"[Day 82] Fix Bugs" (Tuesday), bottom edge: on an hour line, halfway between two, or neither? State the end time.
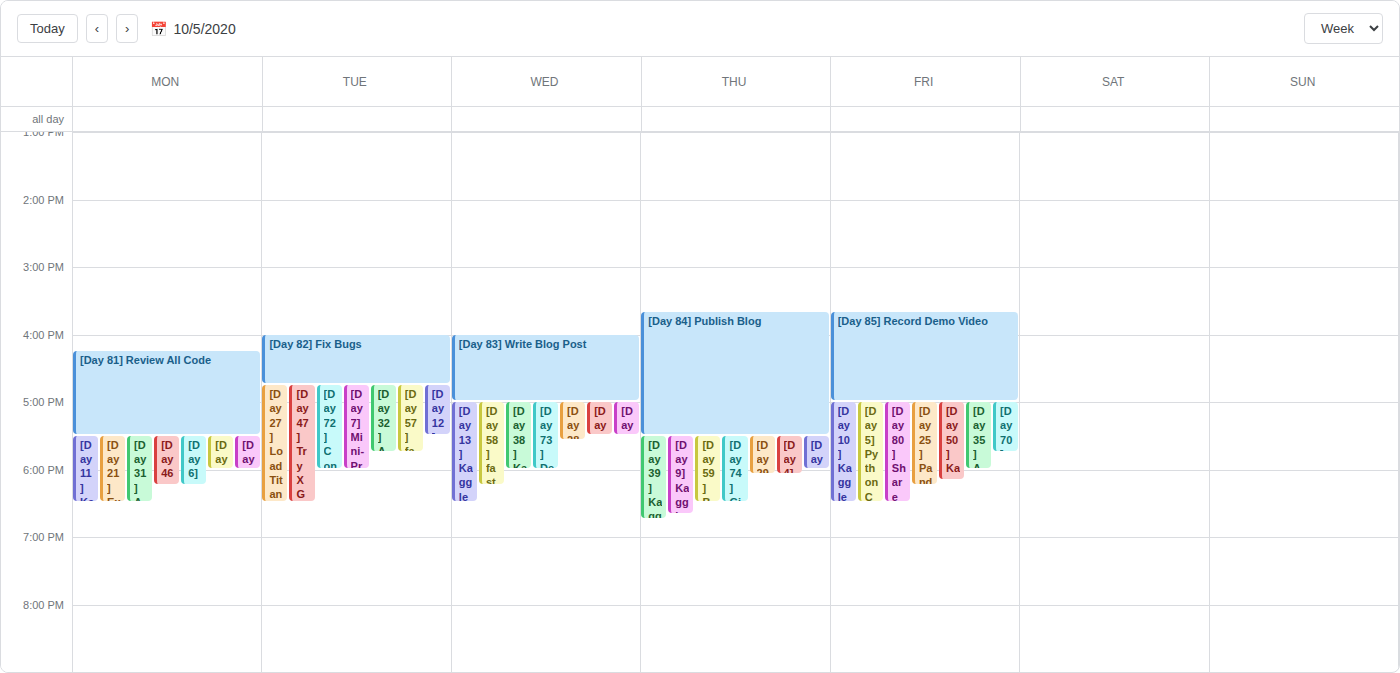
4:45 PM -- neither: three quarters of the way from the 4 PM line to the 5 PM line.